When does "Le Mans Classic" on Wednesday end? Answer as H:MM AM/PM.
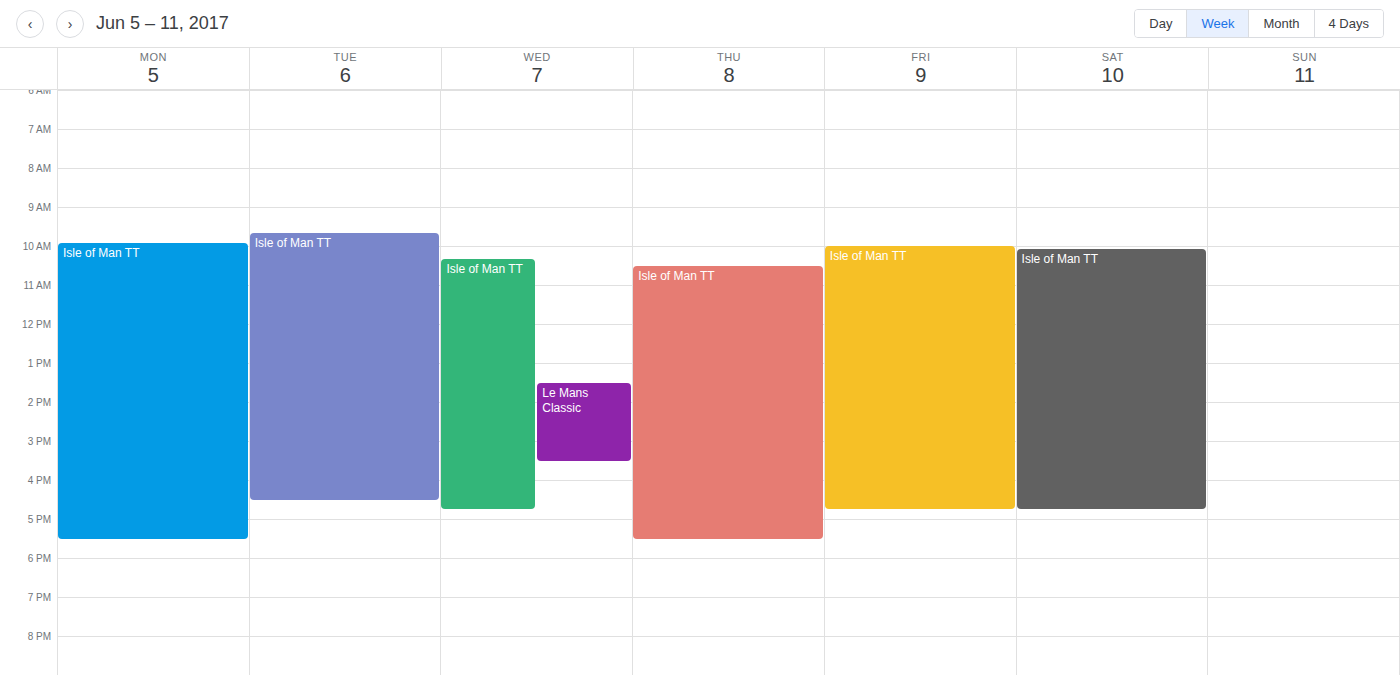
3:30 PM